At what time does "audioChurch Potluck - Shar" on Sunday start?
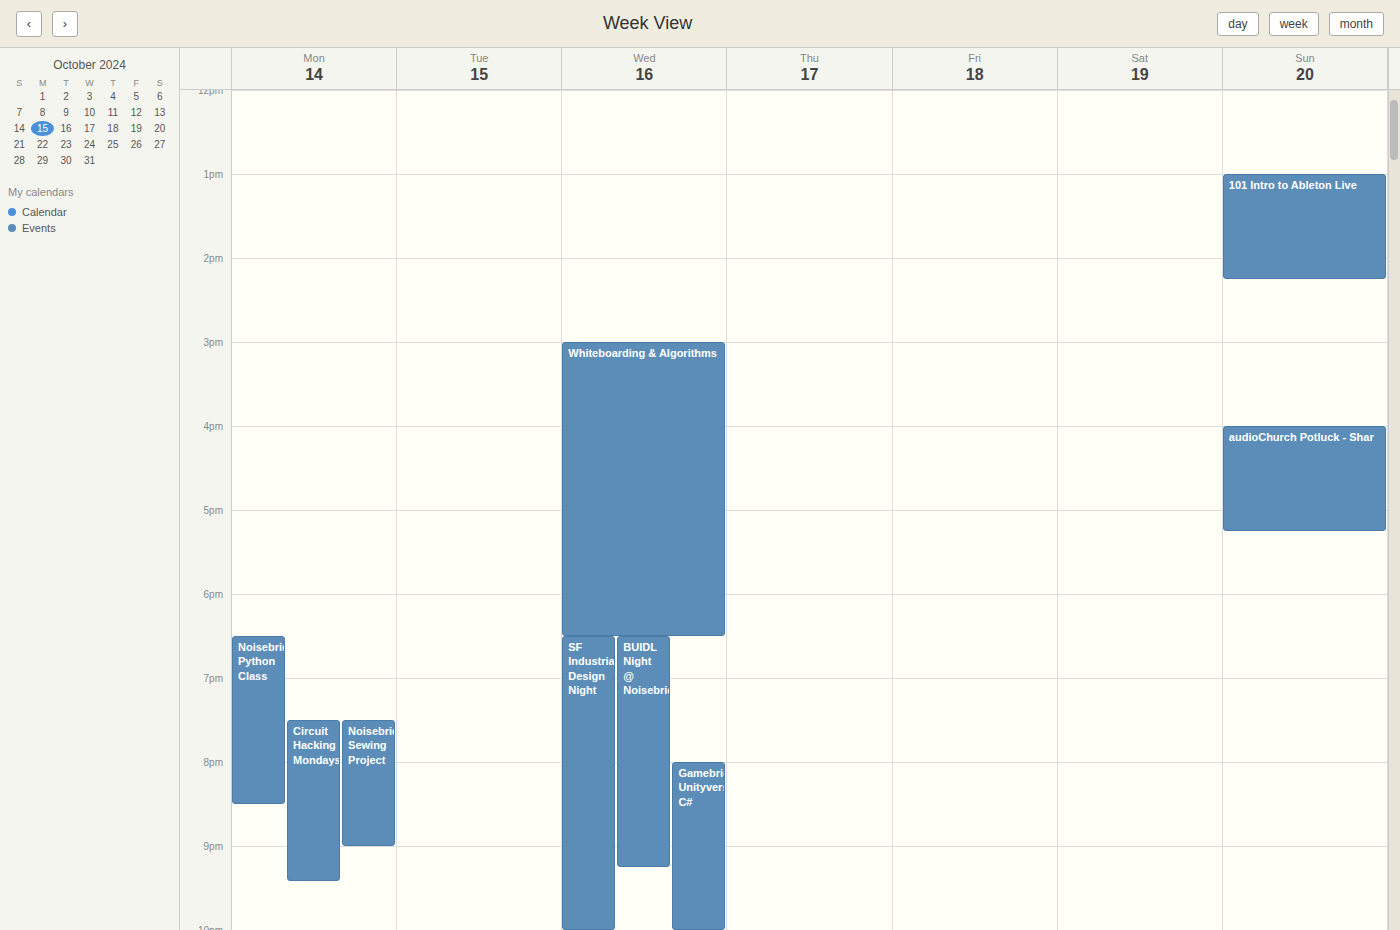
4:00 PM